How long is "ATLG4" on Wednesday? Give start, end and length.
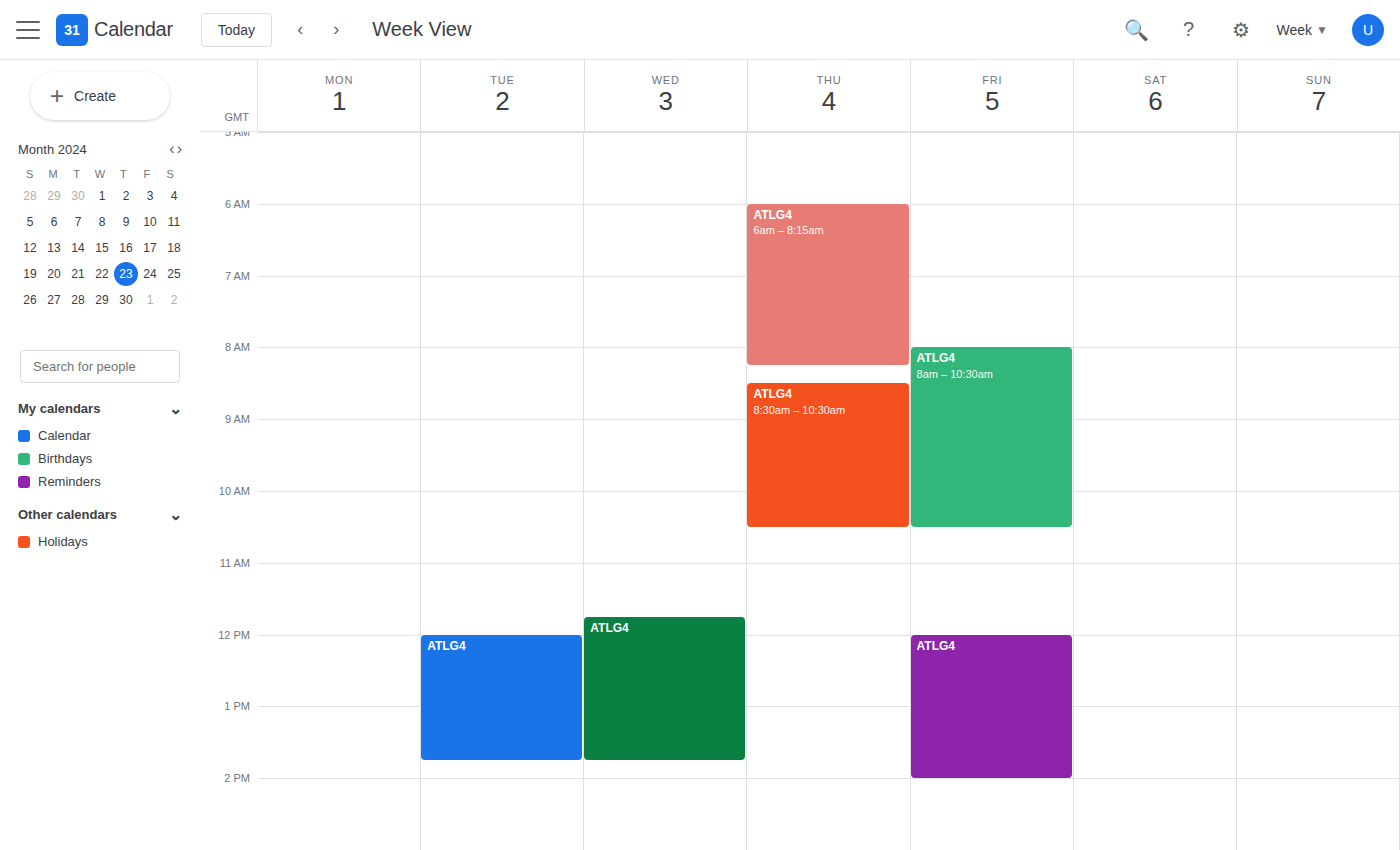
11:45 AM to 1:45 PM, 2 hours